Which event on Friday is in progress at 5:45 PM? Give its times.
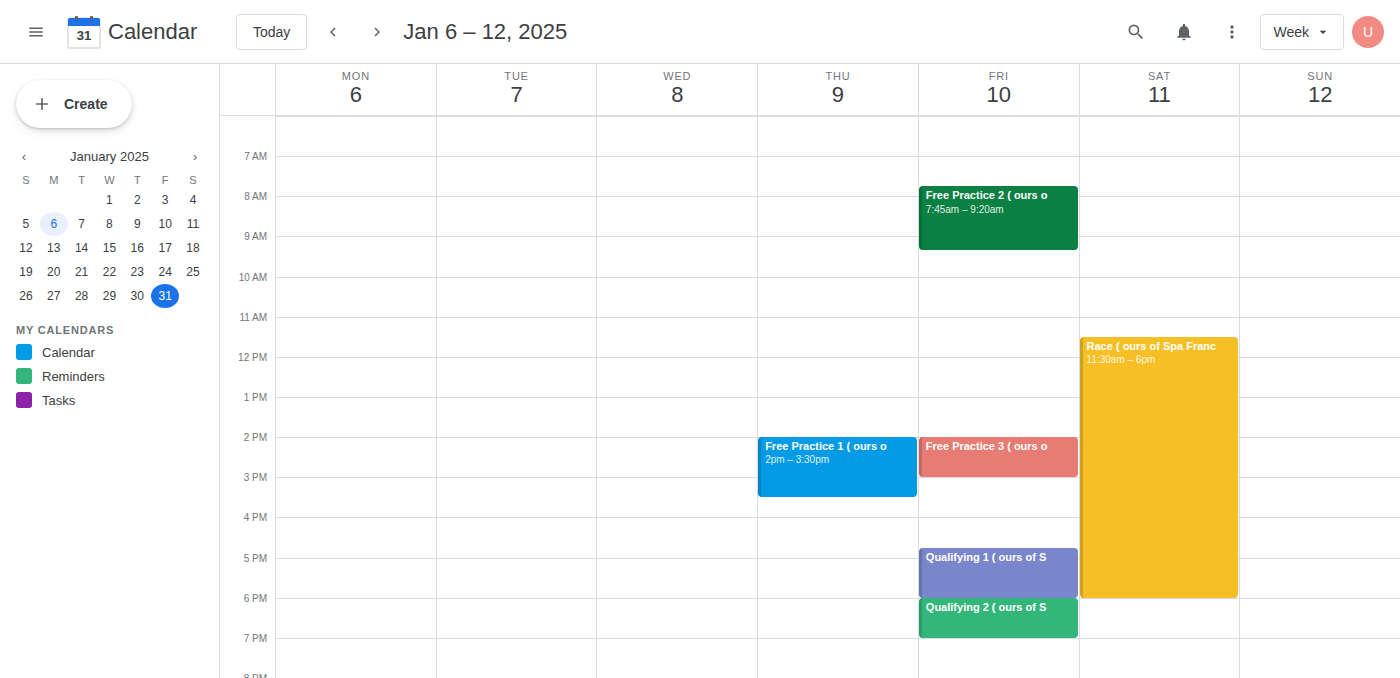
"Qualifying 1 ( ours of S", 4:45 PM to 6:00 PM